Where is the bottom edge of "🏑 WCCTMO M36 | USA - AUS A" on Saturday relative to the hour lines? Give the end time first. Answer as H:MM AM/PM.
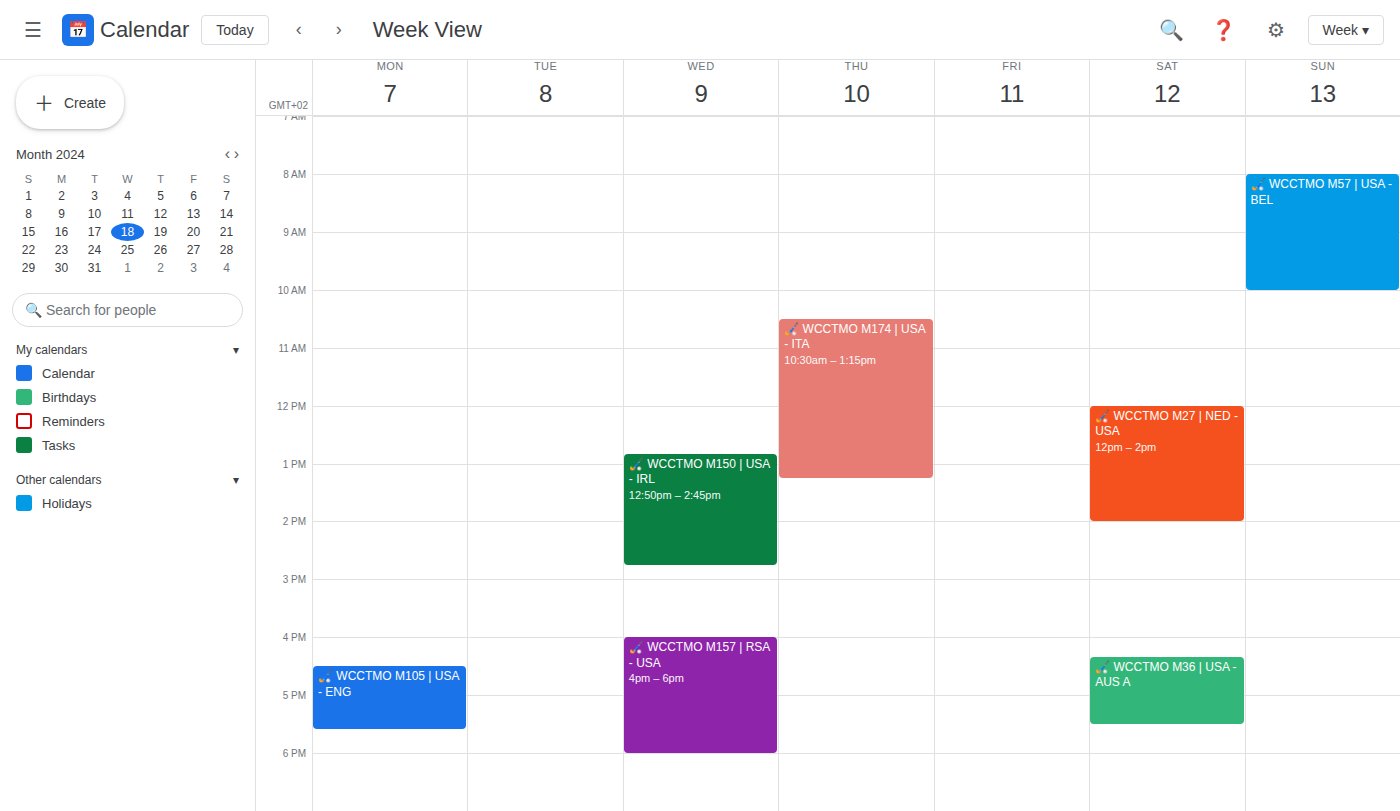
5:30 PM -- halfway between the 5 PM and 6 PM lines.